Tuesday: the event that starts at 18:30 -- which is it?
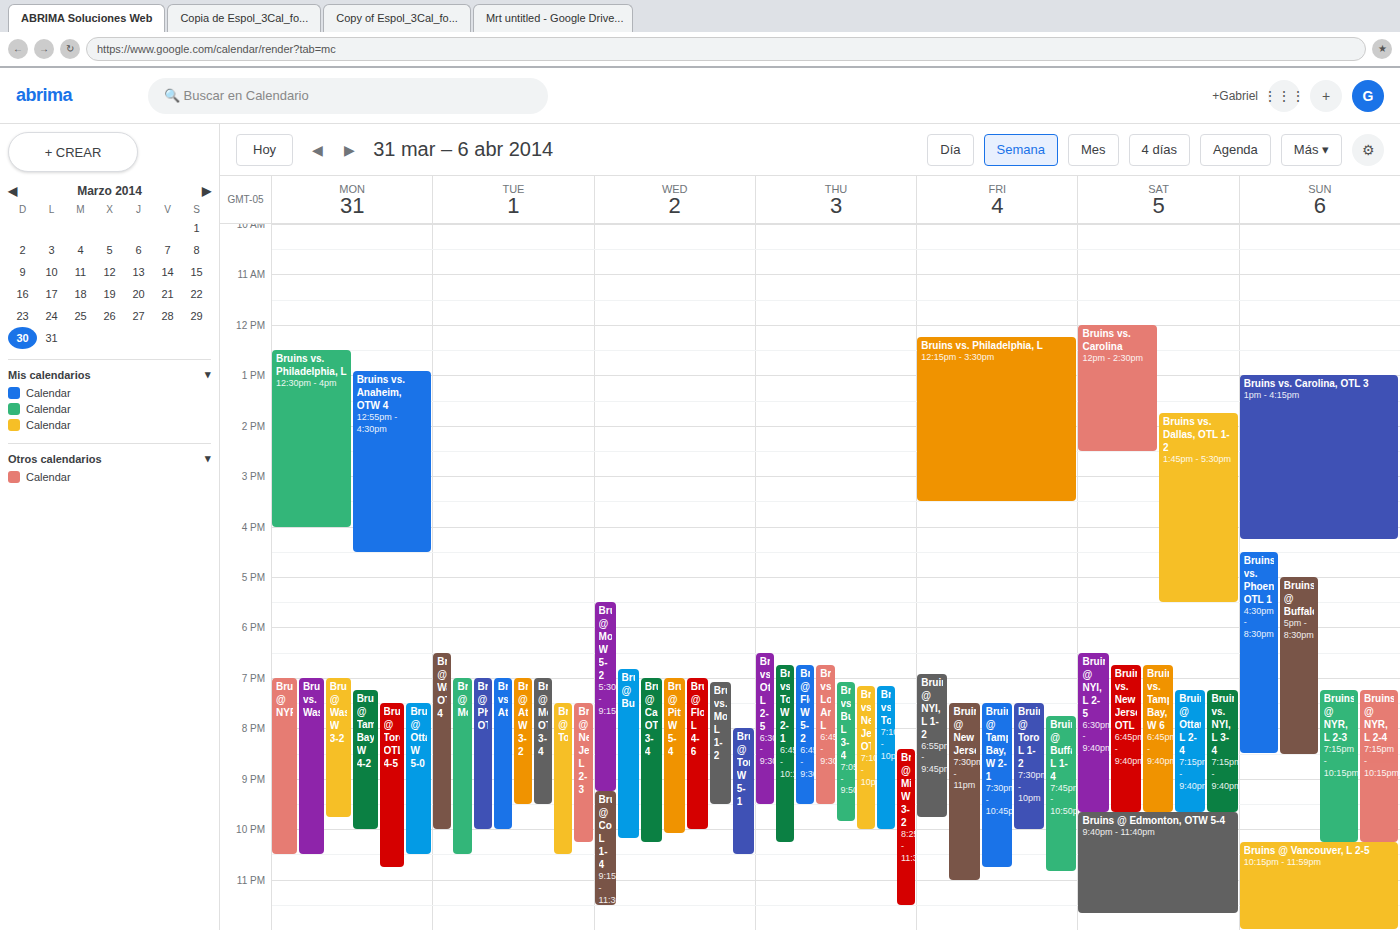
"Bruins @ Washington, OTW 4"